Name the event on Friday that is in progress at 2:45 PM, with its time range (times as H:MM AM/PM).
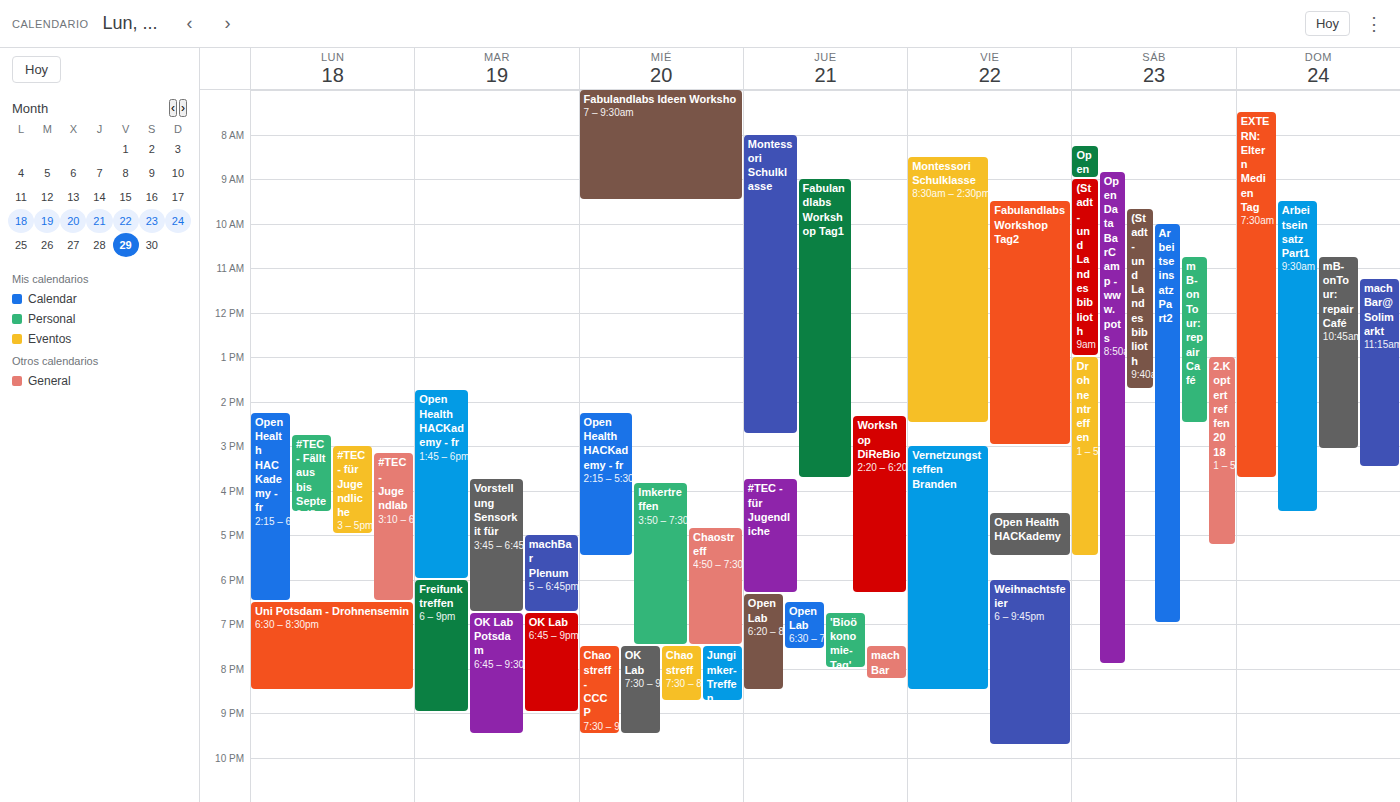
"Fabulandlabs Workshop Tag2", 9:30 AM to 3:00 PM